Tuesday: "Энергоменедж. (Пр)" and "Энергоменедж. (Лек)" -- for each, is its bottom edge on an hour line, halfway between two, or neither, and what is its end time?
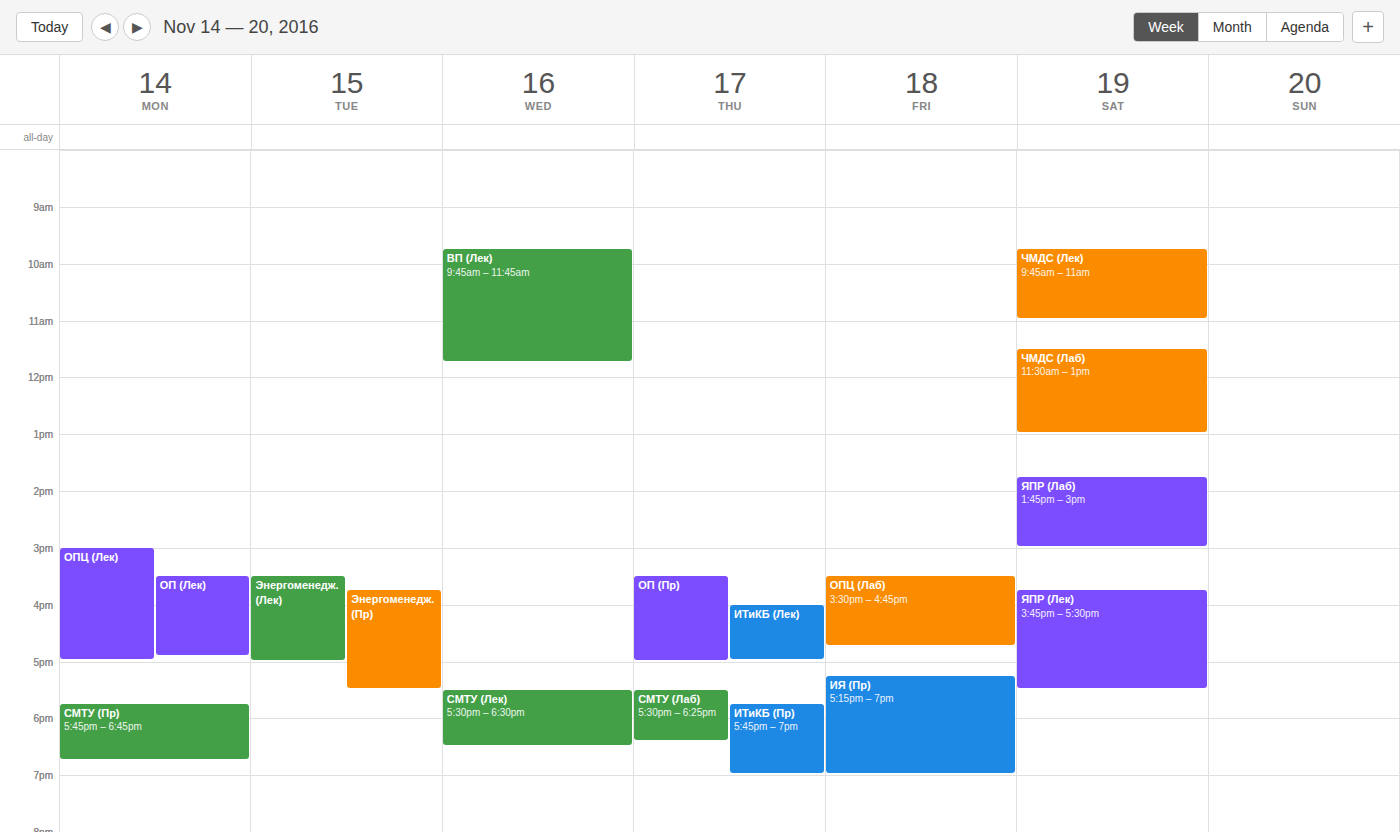
"Энергоменедж. (Пр)": 17:30, halfway between the 17:00 and 18:00 lines. "Энергоменедж. (Лек)": 17:00, exactly on the 17:00 line.